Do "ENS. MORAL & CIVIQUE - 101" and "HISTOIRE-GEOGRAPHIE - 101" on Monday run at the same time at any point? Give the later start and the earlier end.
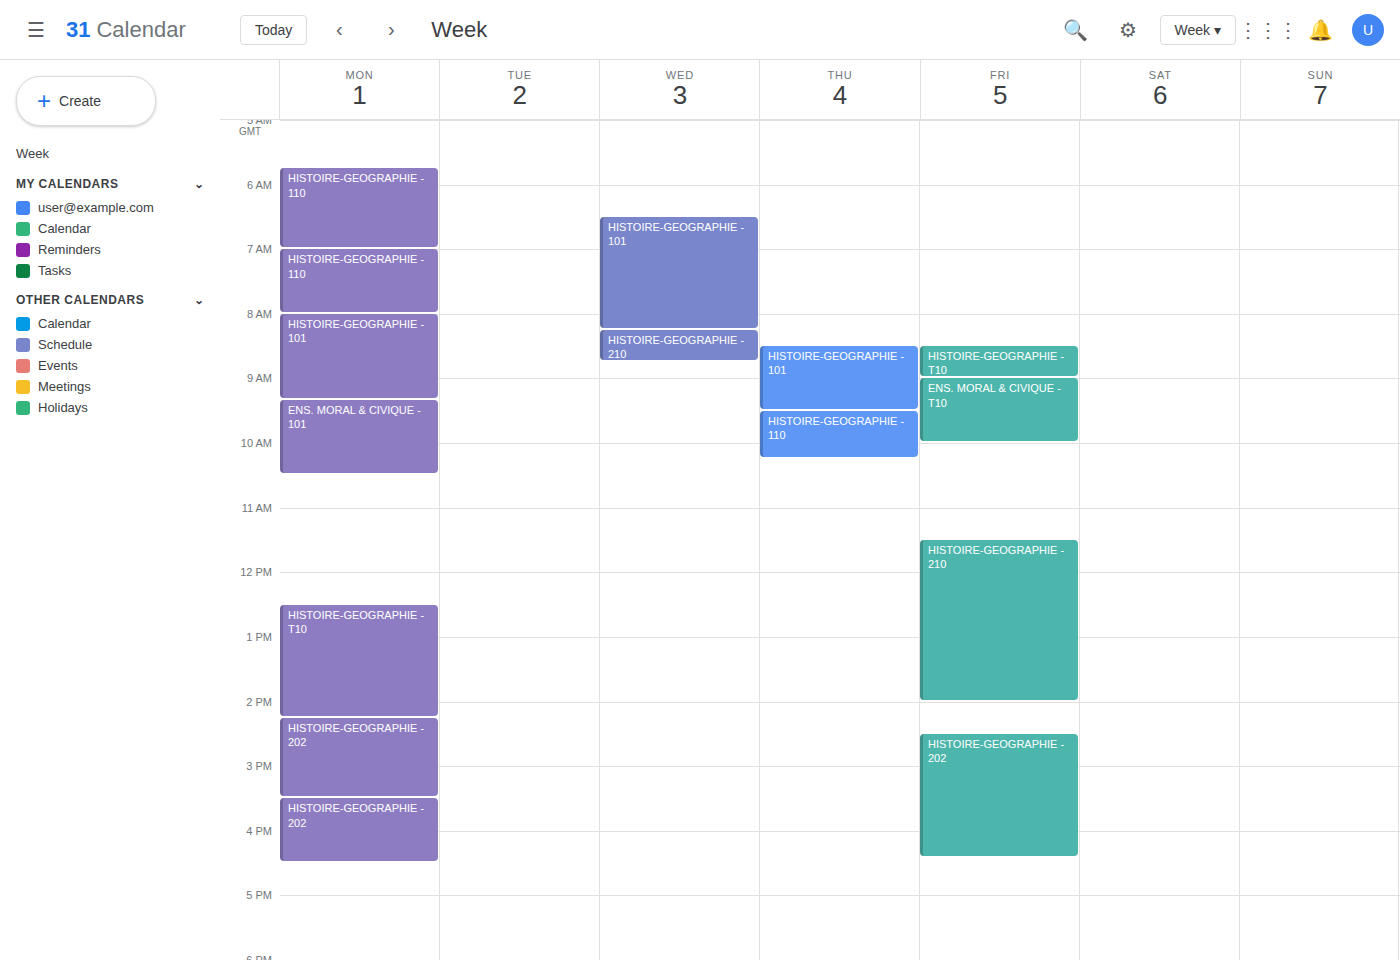
"HISTOIRE-GEOGRAPHIE - 101" ends at 09:20, exactly when "ENS. MORAL & CIVIQUE - 101" starts -- they touch but do not overlap.